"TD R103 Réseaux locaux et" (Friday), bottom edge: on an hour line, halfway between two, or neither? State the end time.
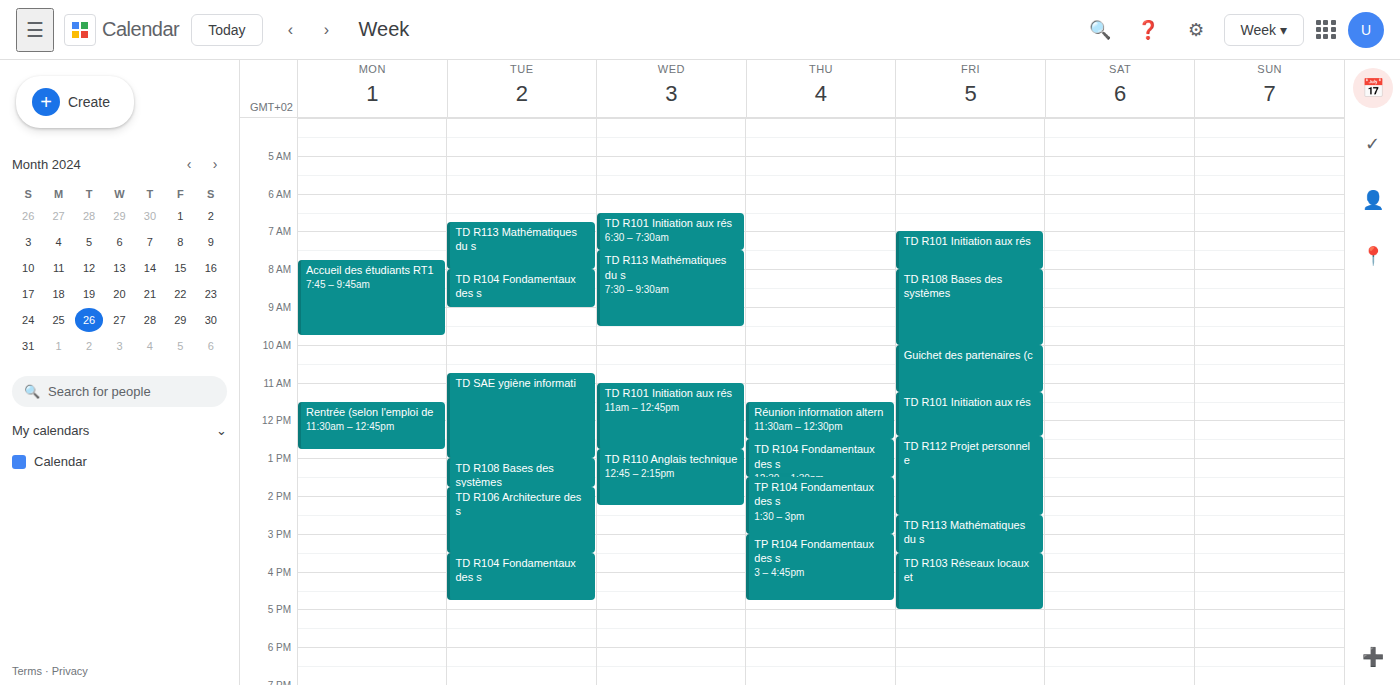
17:00 -- exactly on the 17:00 line.